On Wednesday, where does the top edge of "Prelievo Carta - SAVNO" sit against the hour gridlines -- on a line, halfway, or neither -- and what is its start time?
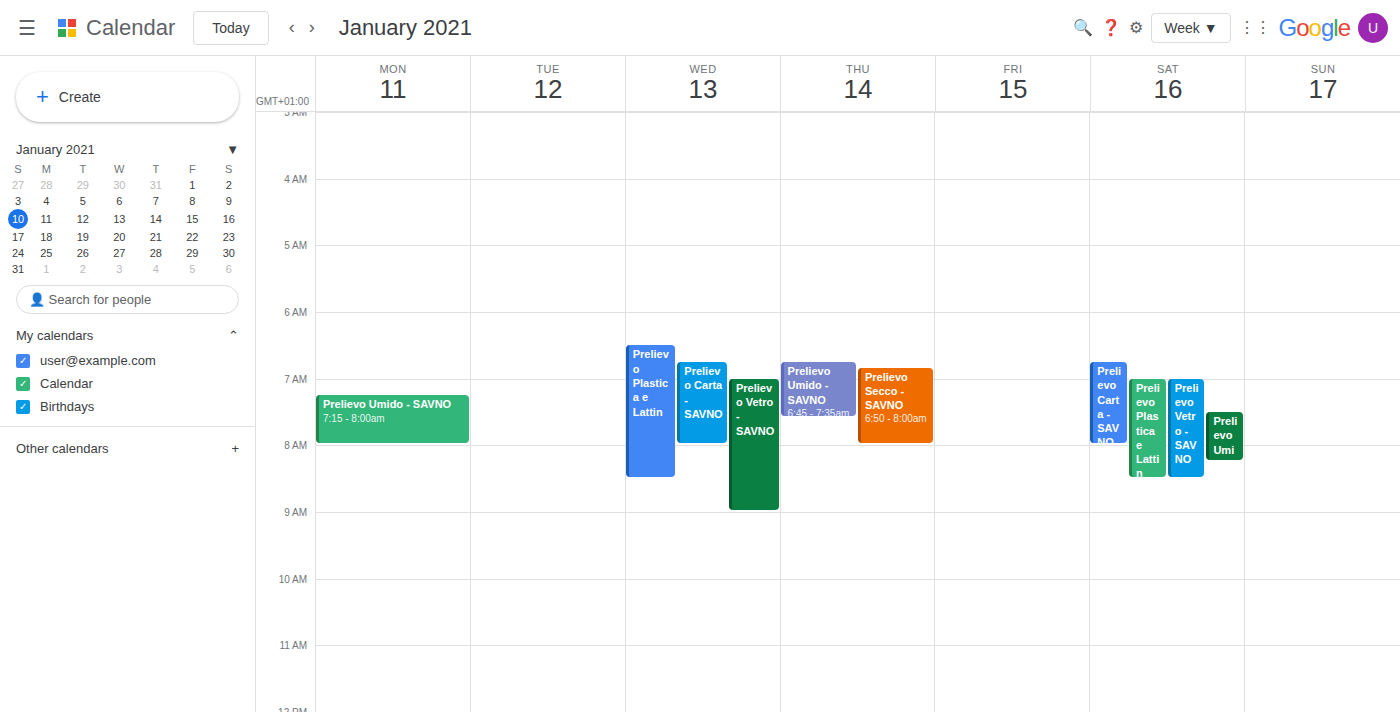
6:45 AM -- neither: three quarters of the way from the 6 AM line to the 7 AM line.